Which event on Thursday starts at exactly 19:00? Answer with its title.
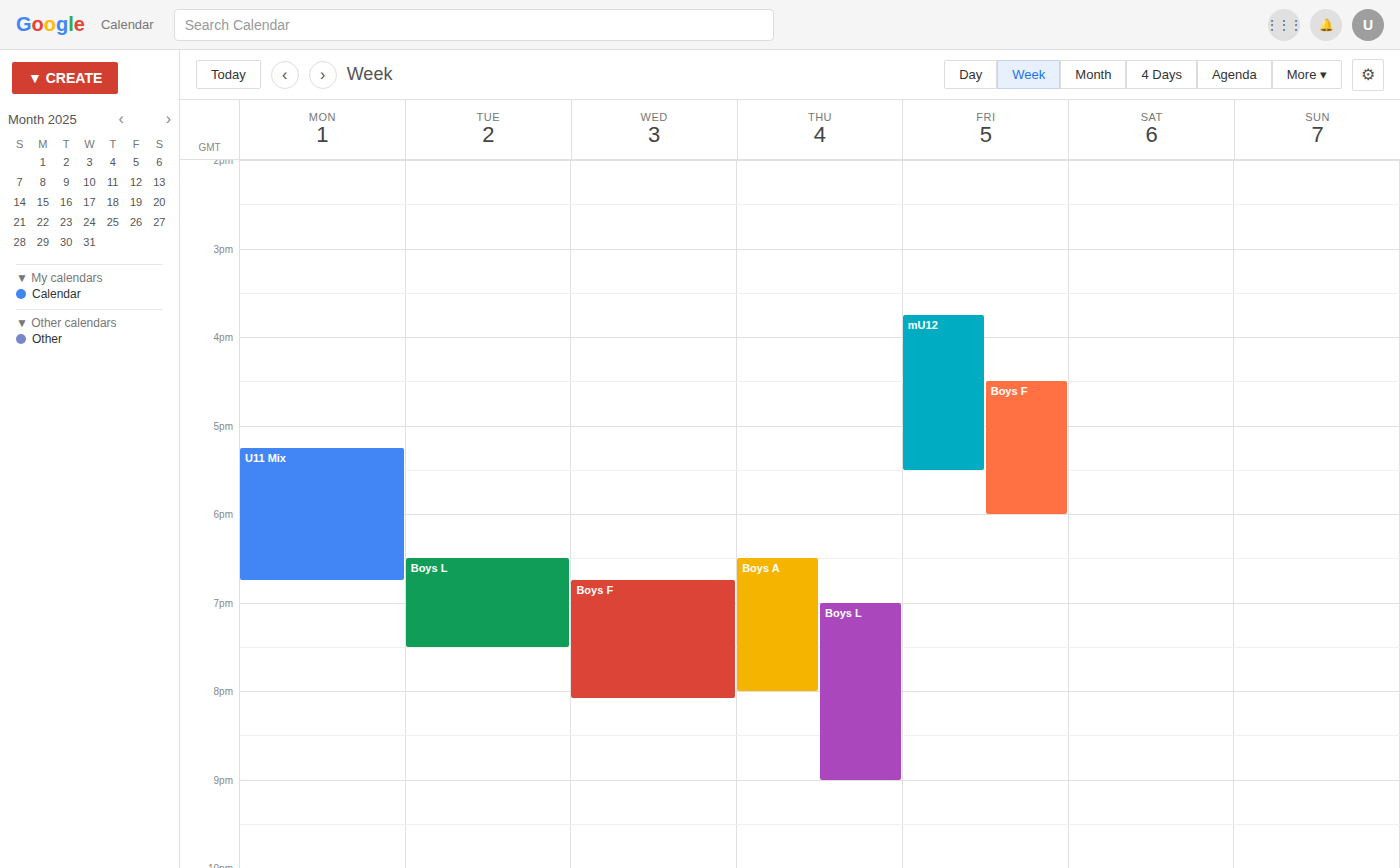
"Boys L"